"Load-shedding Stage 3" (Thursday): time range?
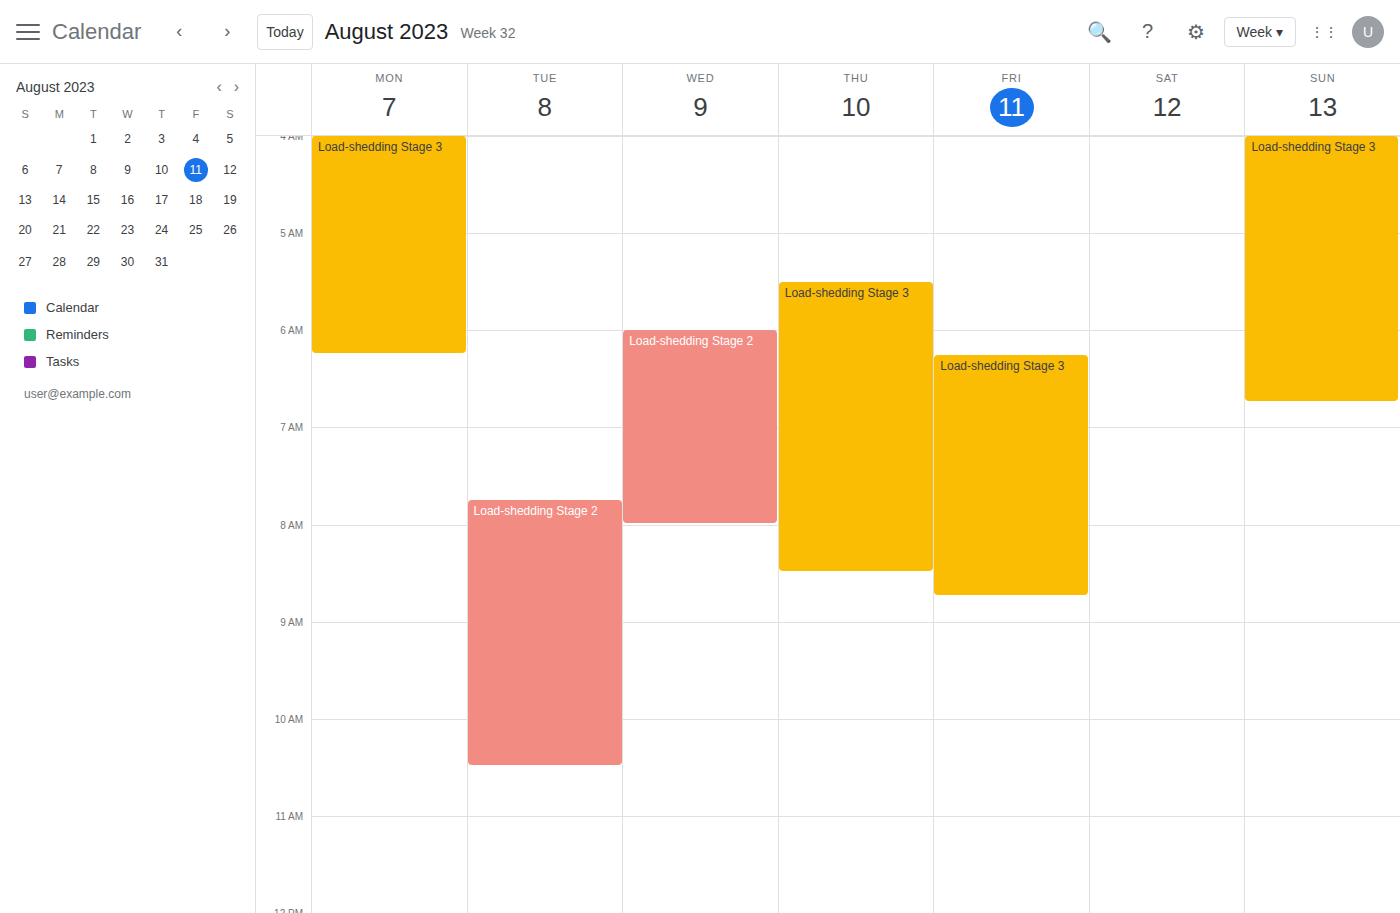
05:30 to 08:30